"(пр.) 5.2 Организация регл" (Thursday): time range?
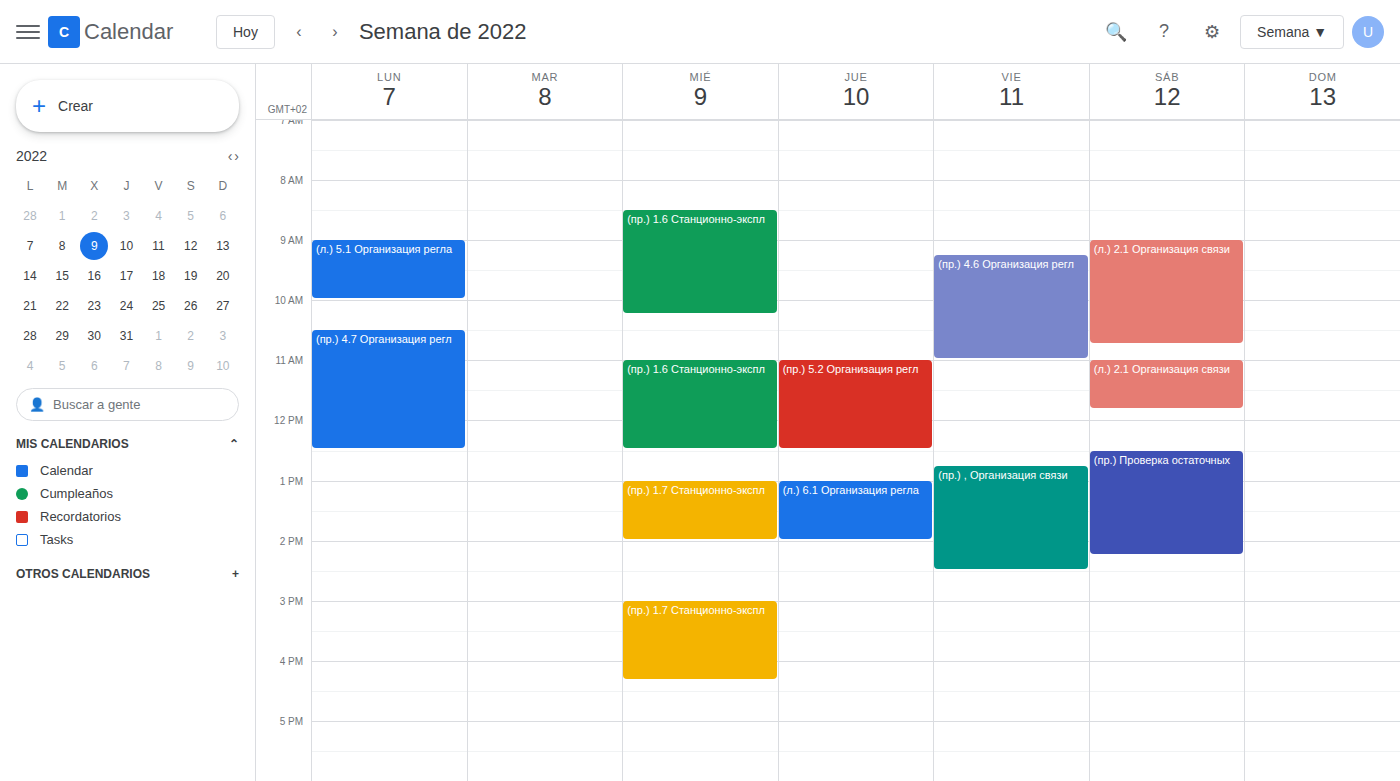
11:00 AM to 12:30 PM